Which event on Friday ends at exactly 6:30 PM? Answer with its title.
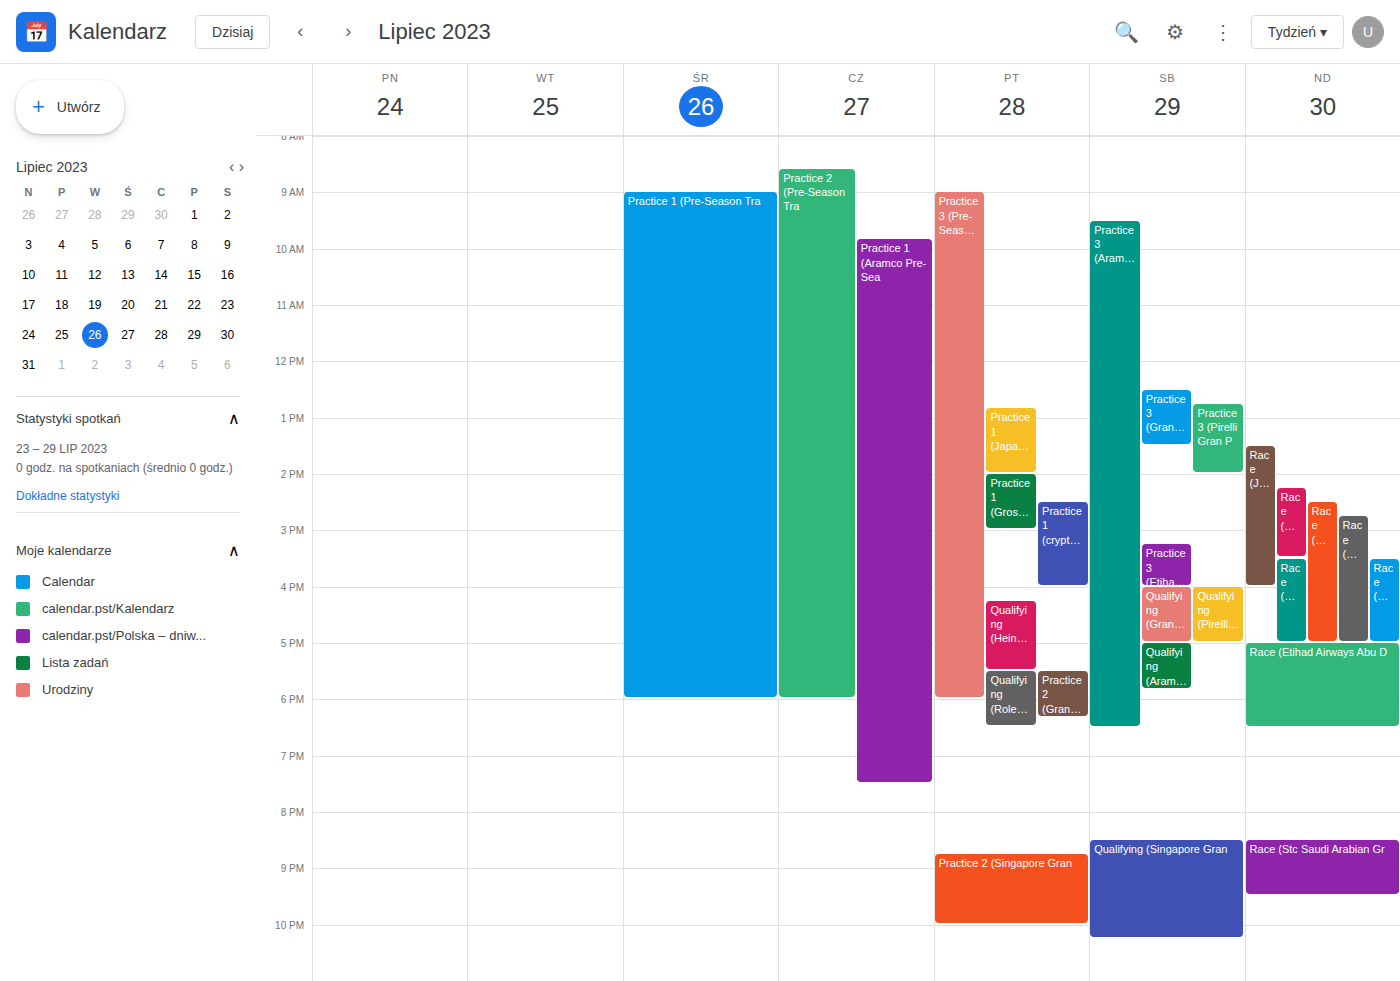
"Qualifying (Rolex Gran Pre"